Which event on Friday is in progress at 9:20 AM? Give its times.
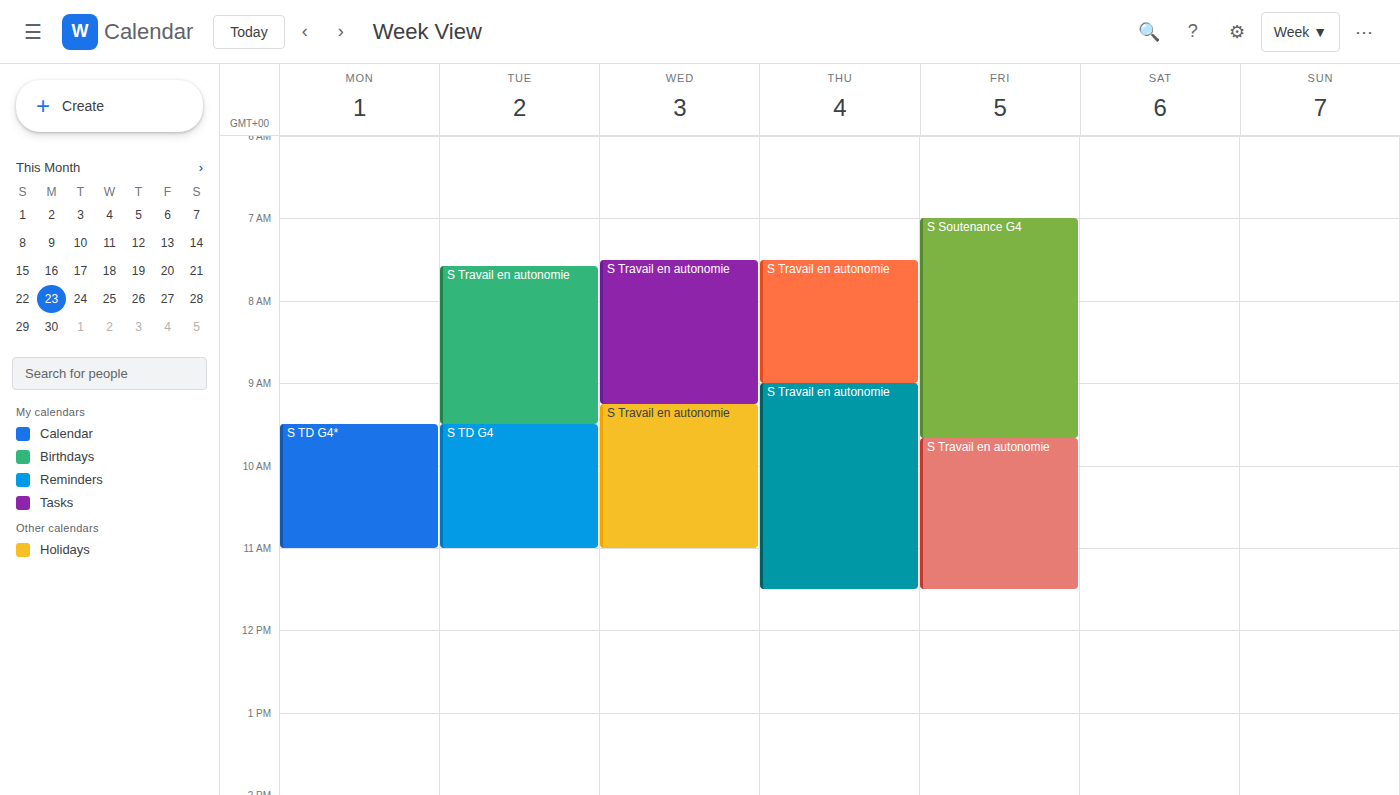
"S Soutenance G4", 7:00 AM to 9:40 AM